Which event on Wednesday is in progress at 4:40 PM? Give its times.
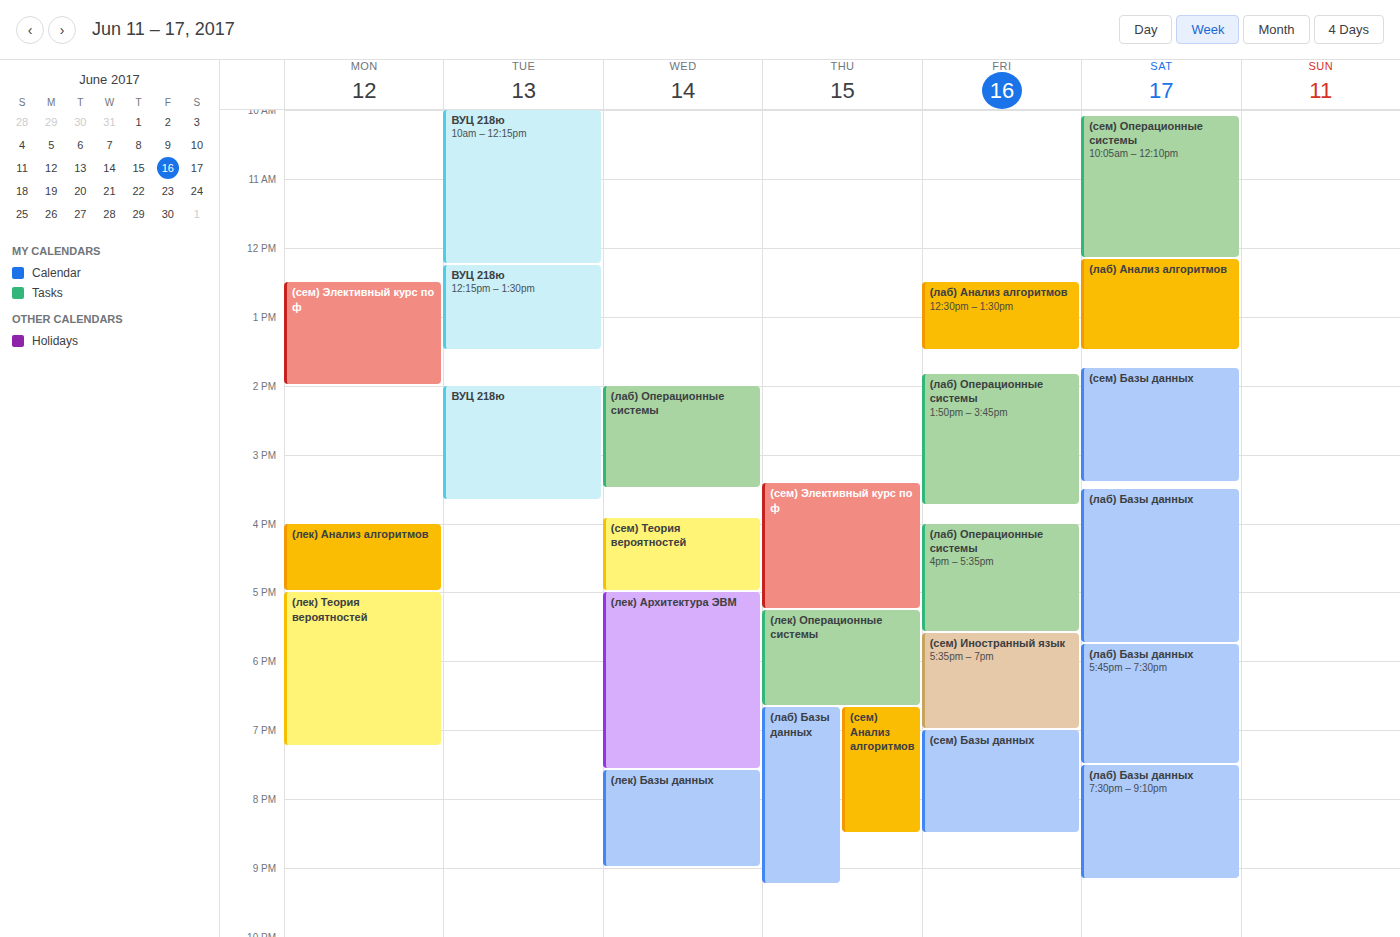
"(сем) Теория вероятностей", 3:55 PM to 5:00 PM